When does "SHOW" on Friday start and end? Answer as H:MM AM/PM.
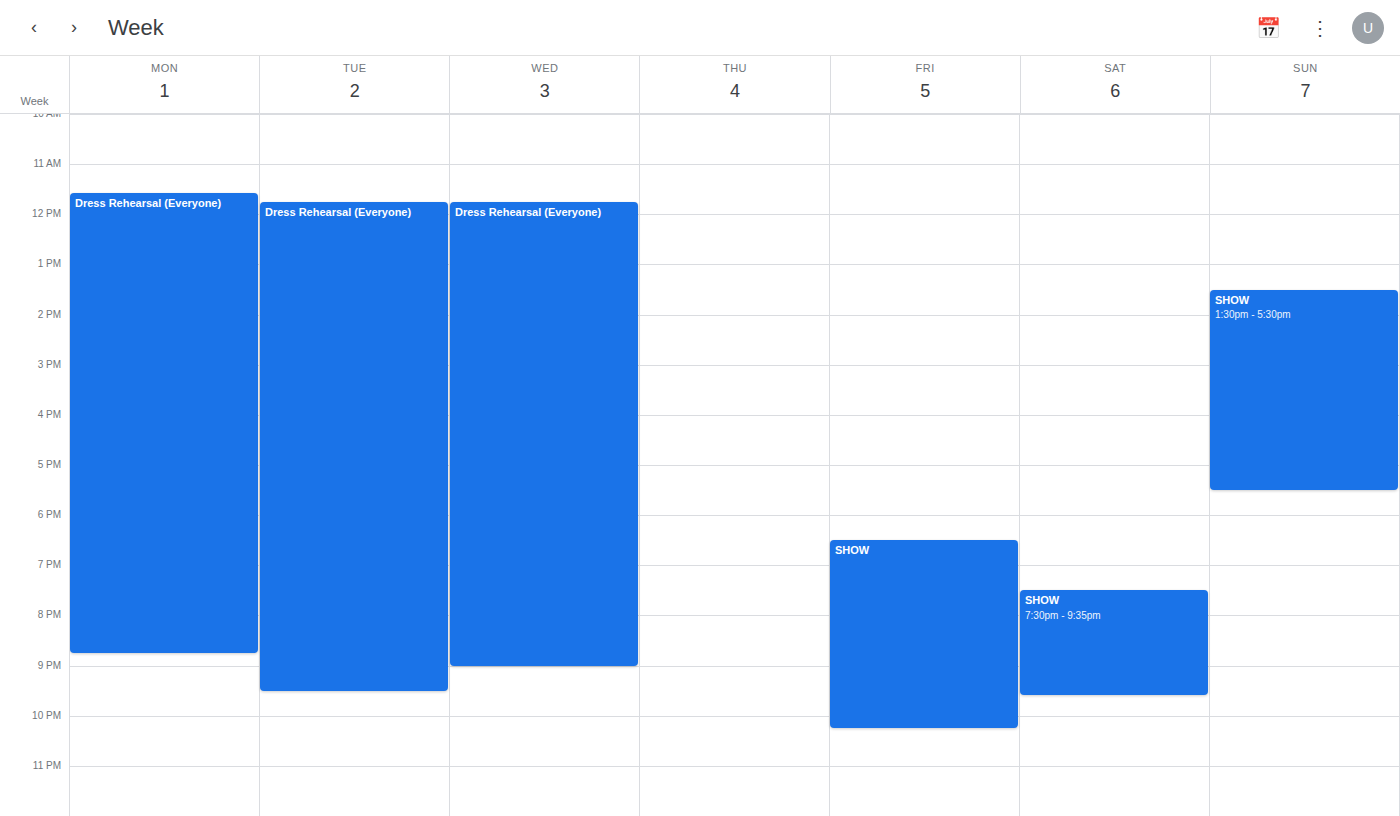
6:30 PM to 10:15 PM